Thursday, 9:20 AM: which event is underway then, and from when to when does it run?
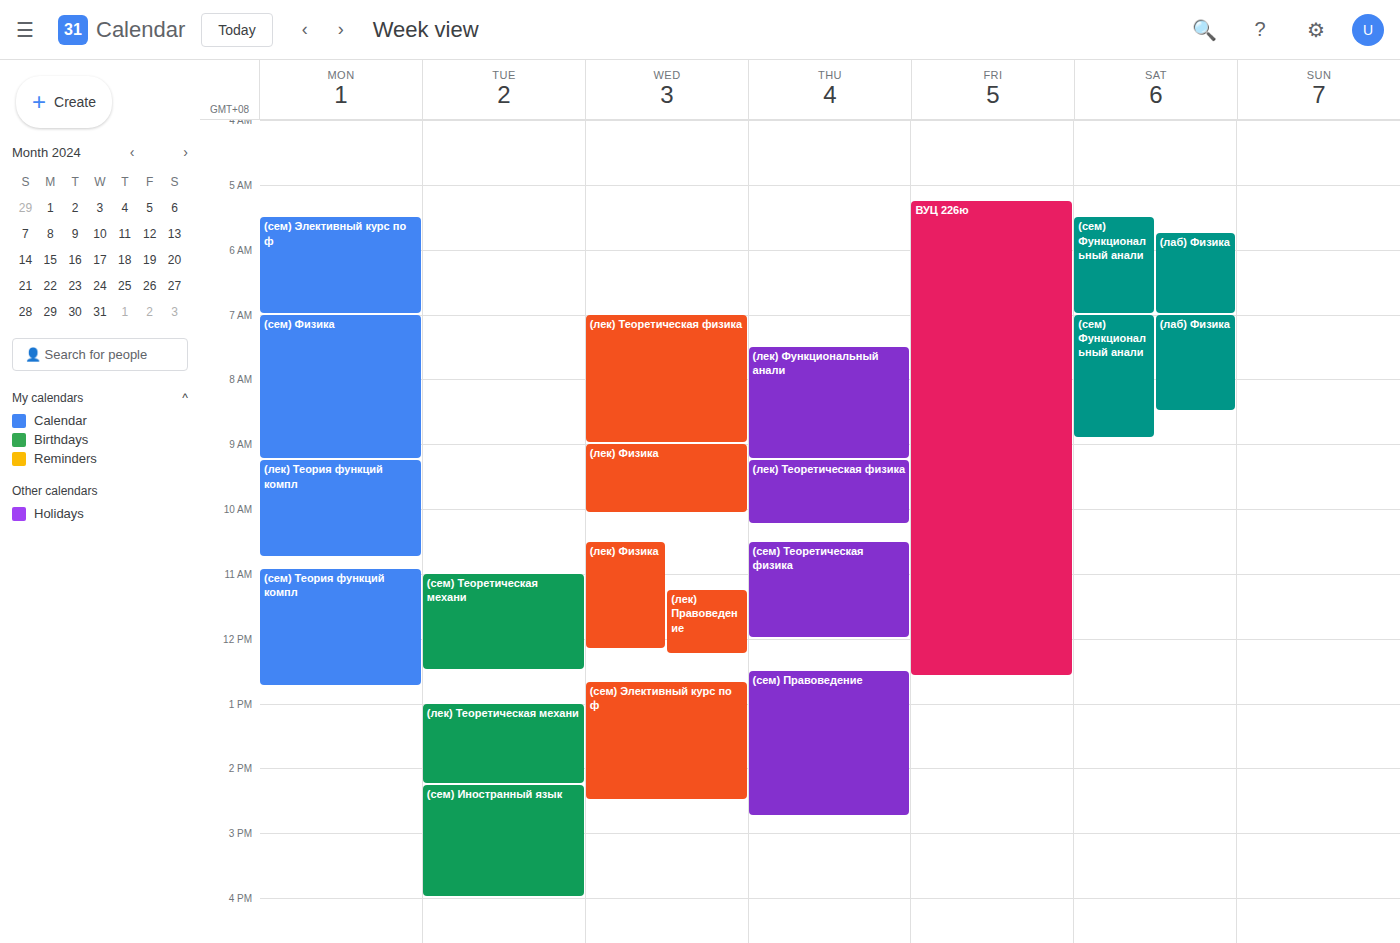
"(лек) Теоретическая физика", 9:15 AM to 10:15 AM